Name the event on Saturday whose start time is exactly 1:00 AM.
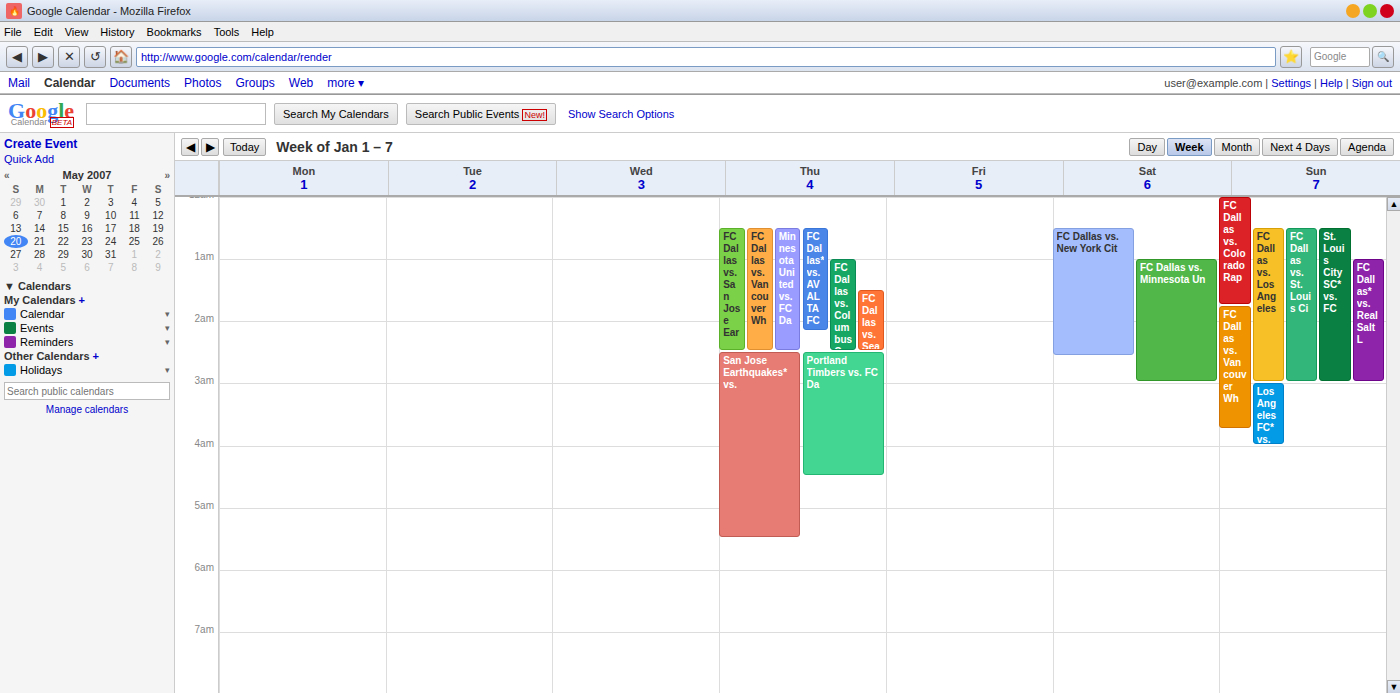
"FC Dallas vs. Minnesota Un"